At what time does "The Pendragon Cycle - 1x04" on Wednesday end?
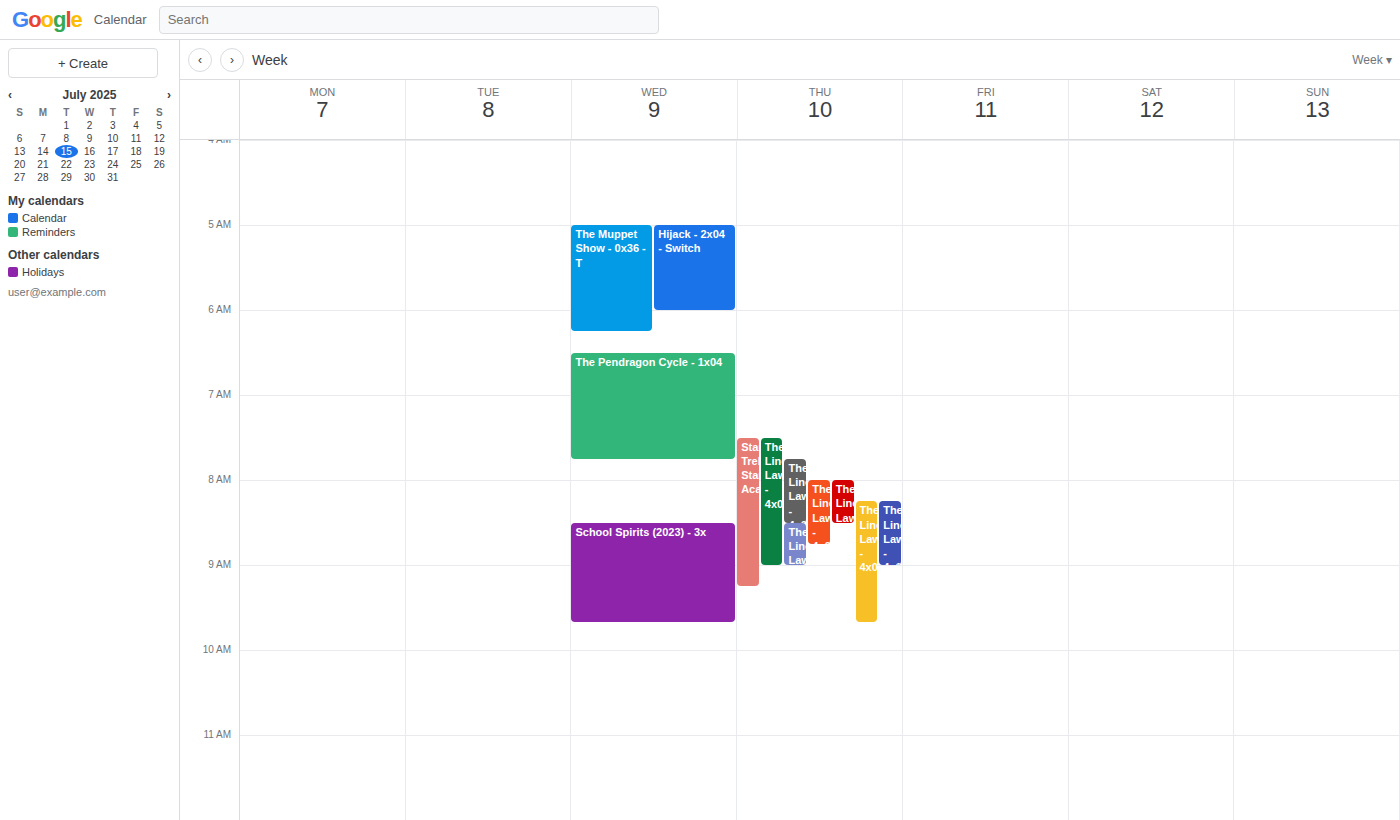
7:45 AM